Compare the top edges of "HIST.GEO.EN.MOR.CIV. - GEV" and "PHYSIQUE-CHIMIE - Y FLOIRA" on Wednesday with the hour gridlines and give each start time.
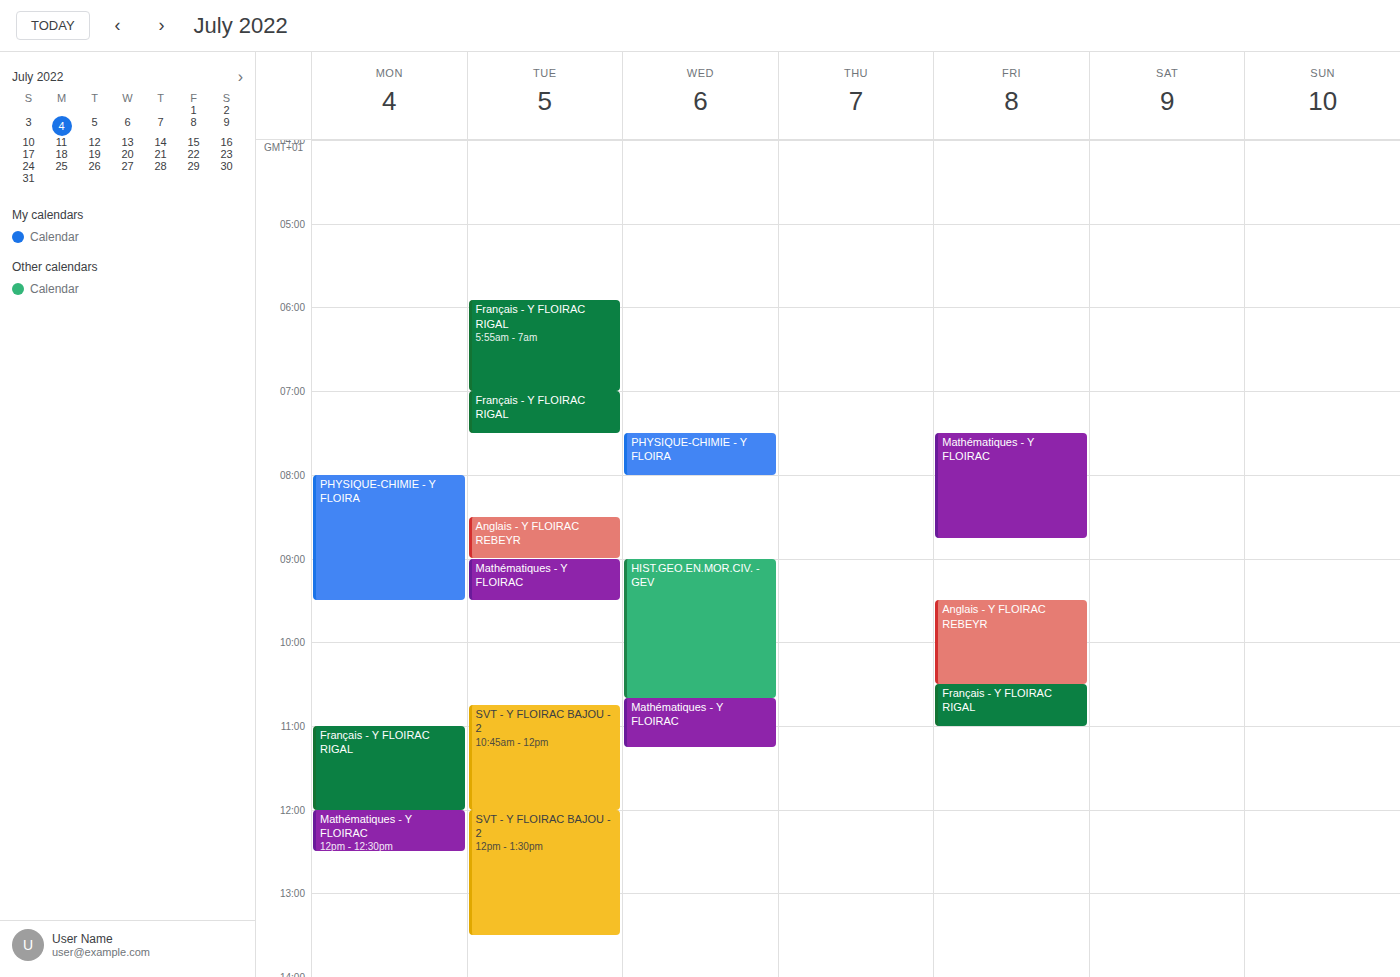
"HIST.GEO.EN.MOR.CIV. - GEV": 9:00 AM, exactly on the 9 AM line. "PHYSIQUE-CHIMIE - Y FLOIRA": 7:30 AM, halfway between the 7 AM and 8 AM lines.